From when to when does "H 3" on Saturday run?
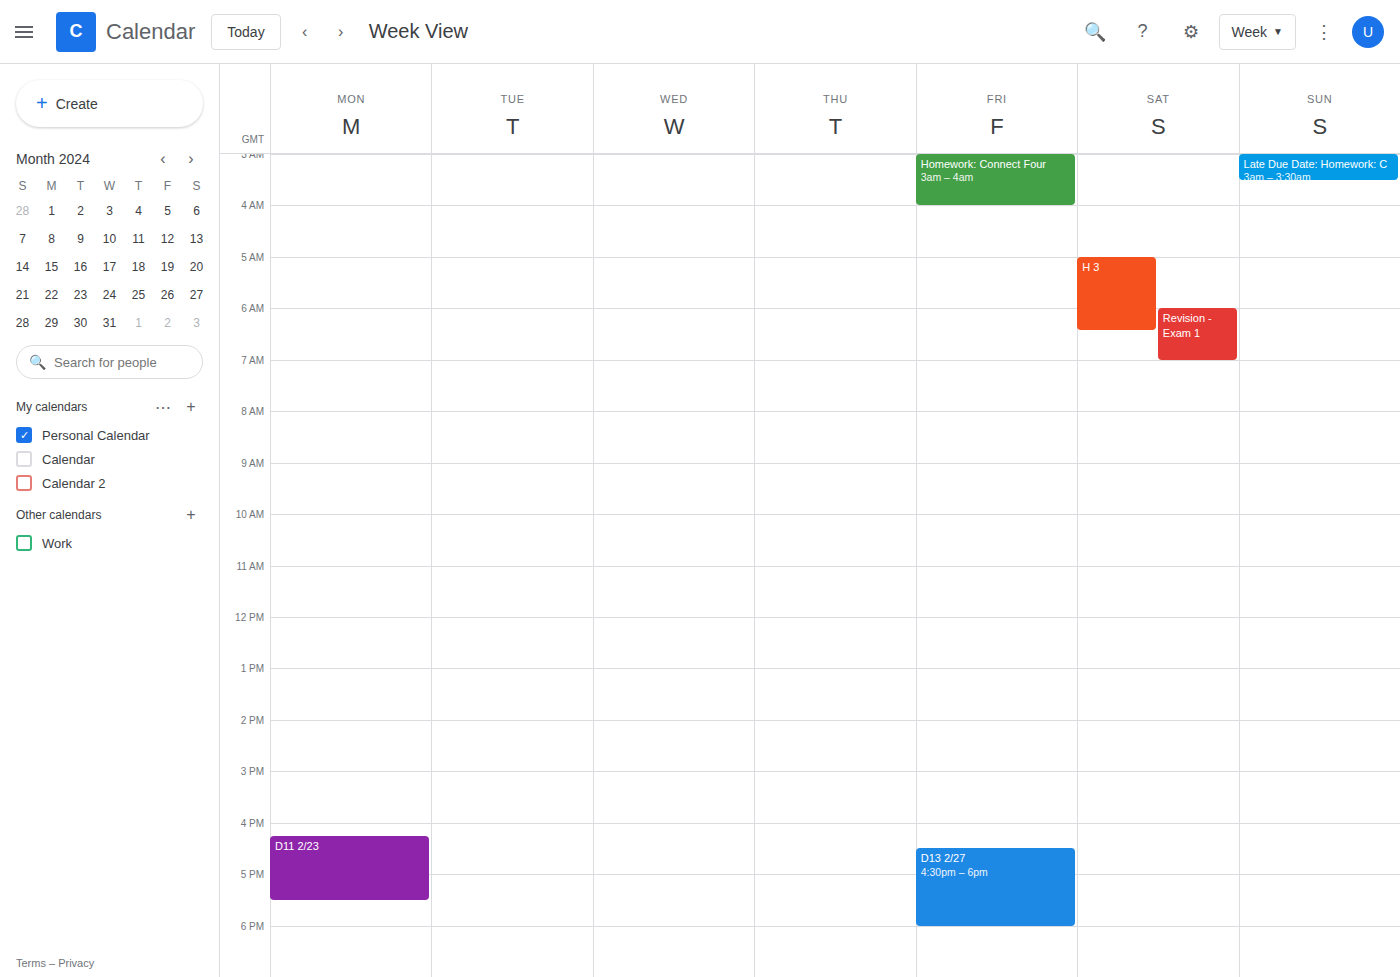
5:00 AM to 6:25 AM